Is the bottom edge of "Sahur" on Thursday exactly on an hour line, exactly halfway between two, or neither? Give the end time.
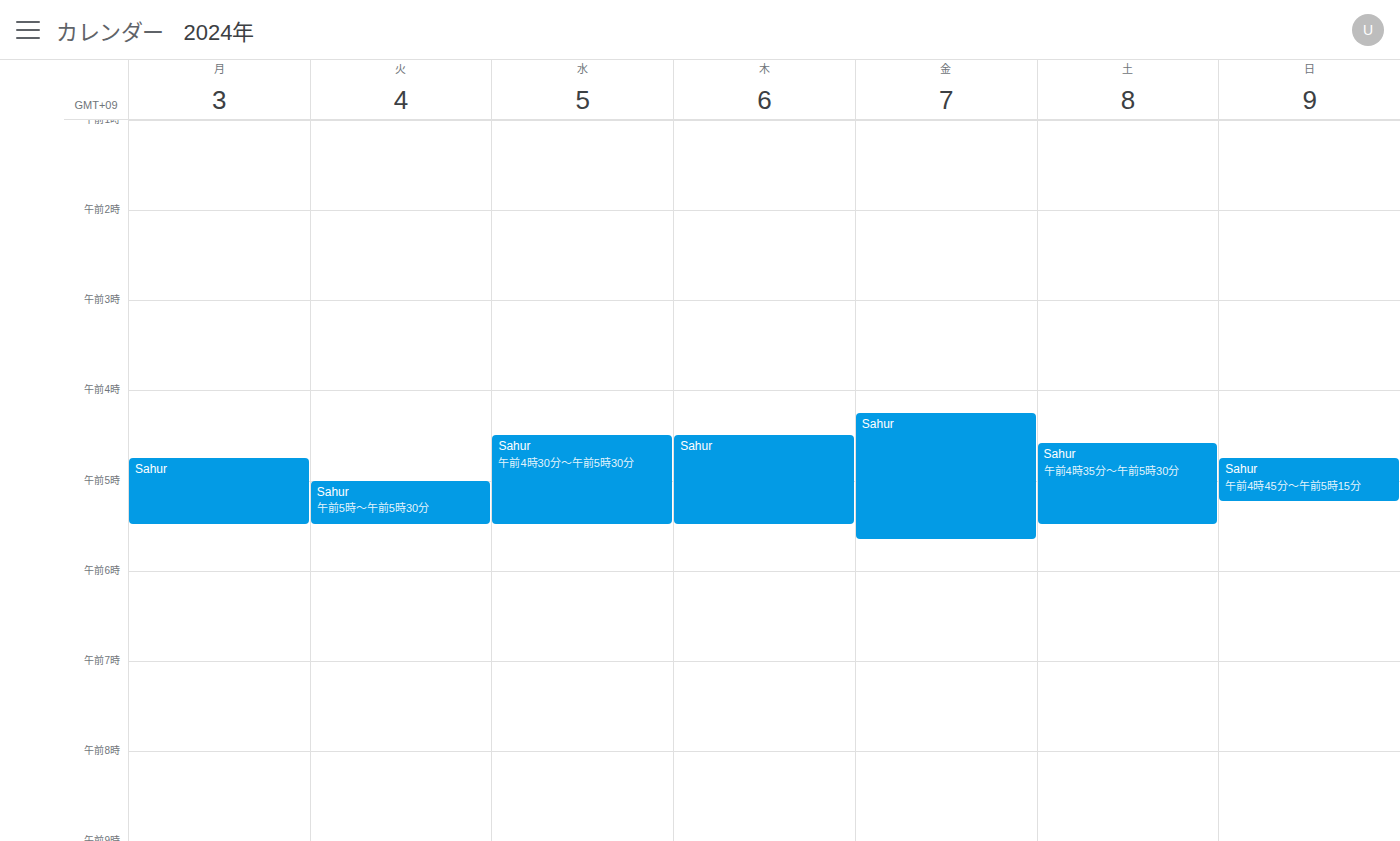
5:30 AM -- halfway between the 5 AM and 6 AM lines.